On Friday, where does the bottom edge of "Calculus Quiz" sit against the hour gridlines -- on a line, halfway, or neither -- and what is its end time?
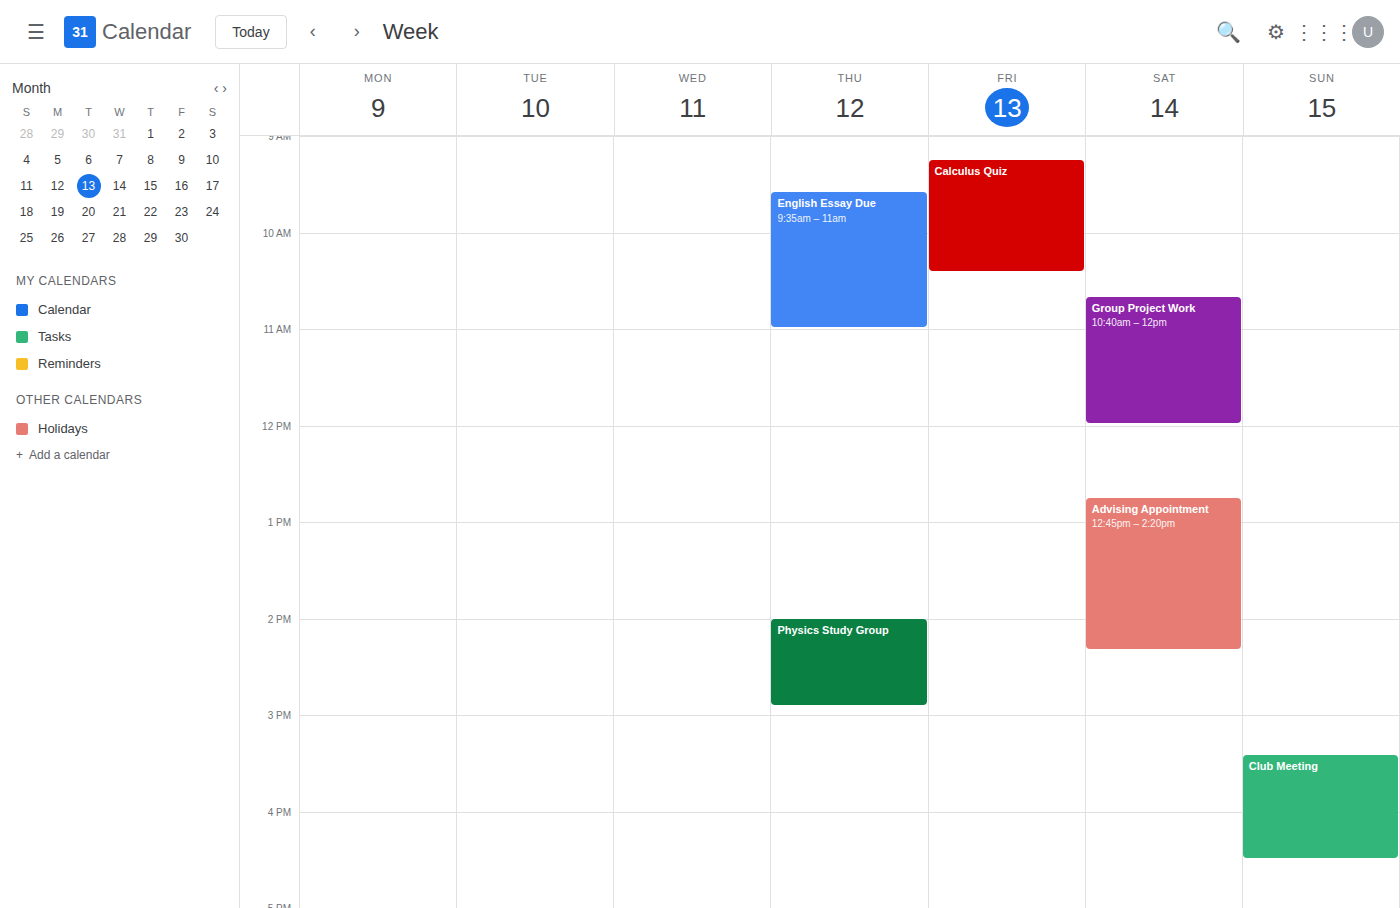
10:25 AM -- neither: 25 minutes below the 10 AM line and 35 minutes above the 11 AM line.